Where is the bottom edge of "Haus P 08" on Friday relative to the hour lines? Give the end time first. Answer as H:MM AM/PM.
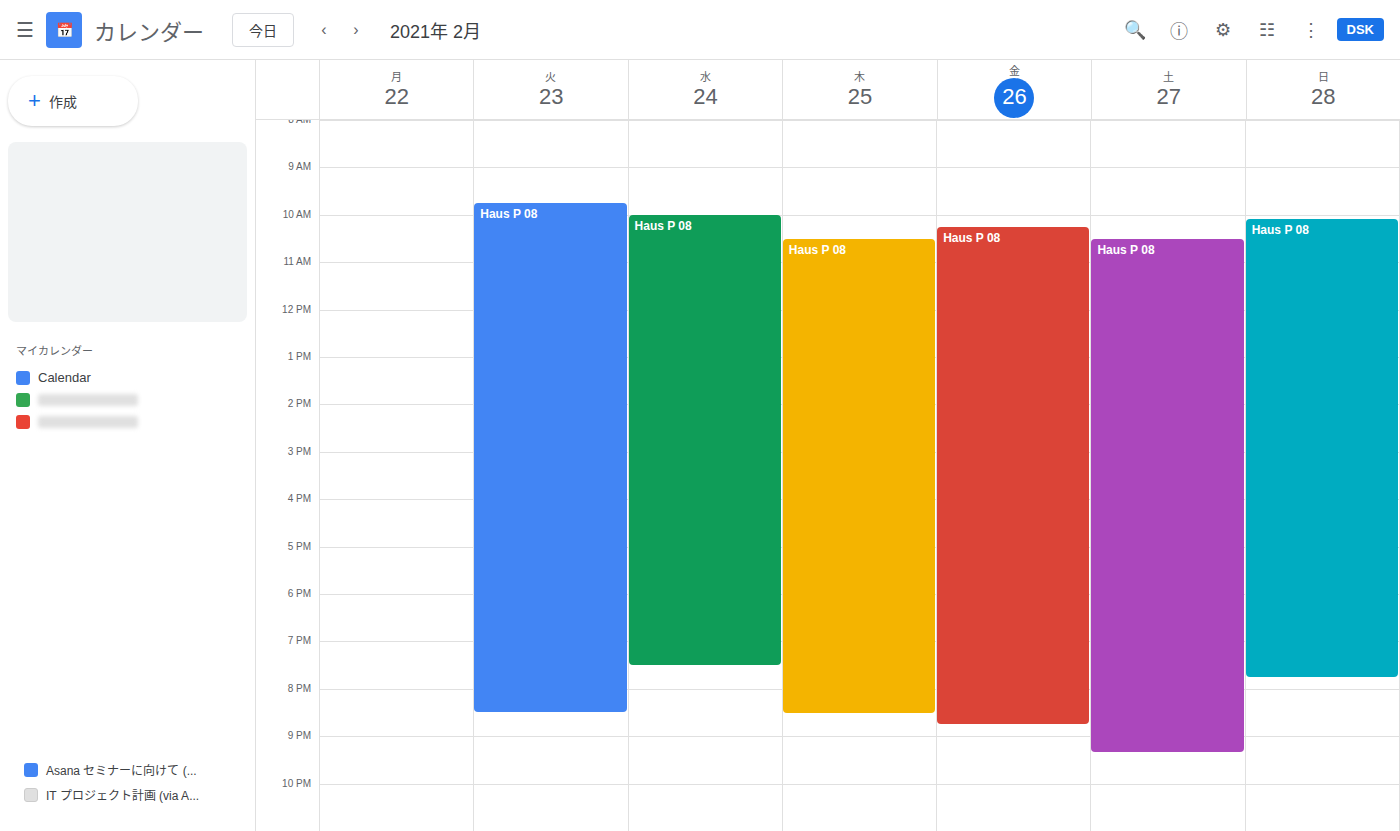
8:45 PM -- neither: three quarters of the way from the 8 PM line to the 9 PM line.